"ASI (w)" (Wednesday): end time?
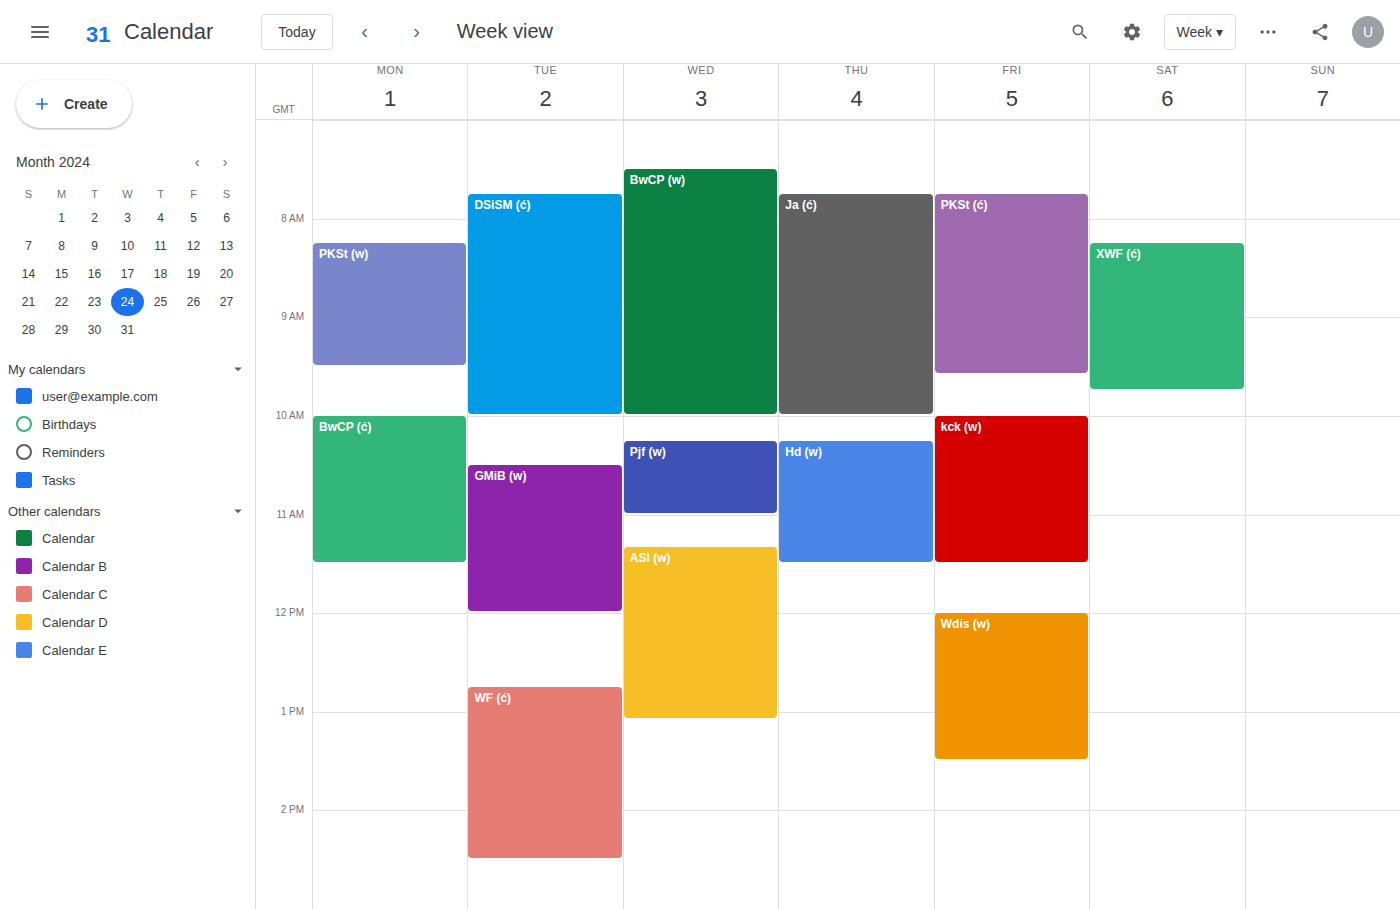
1:05 PM